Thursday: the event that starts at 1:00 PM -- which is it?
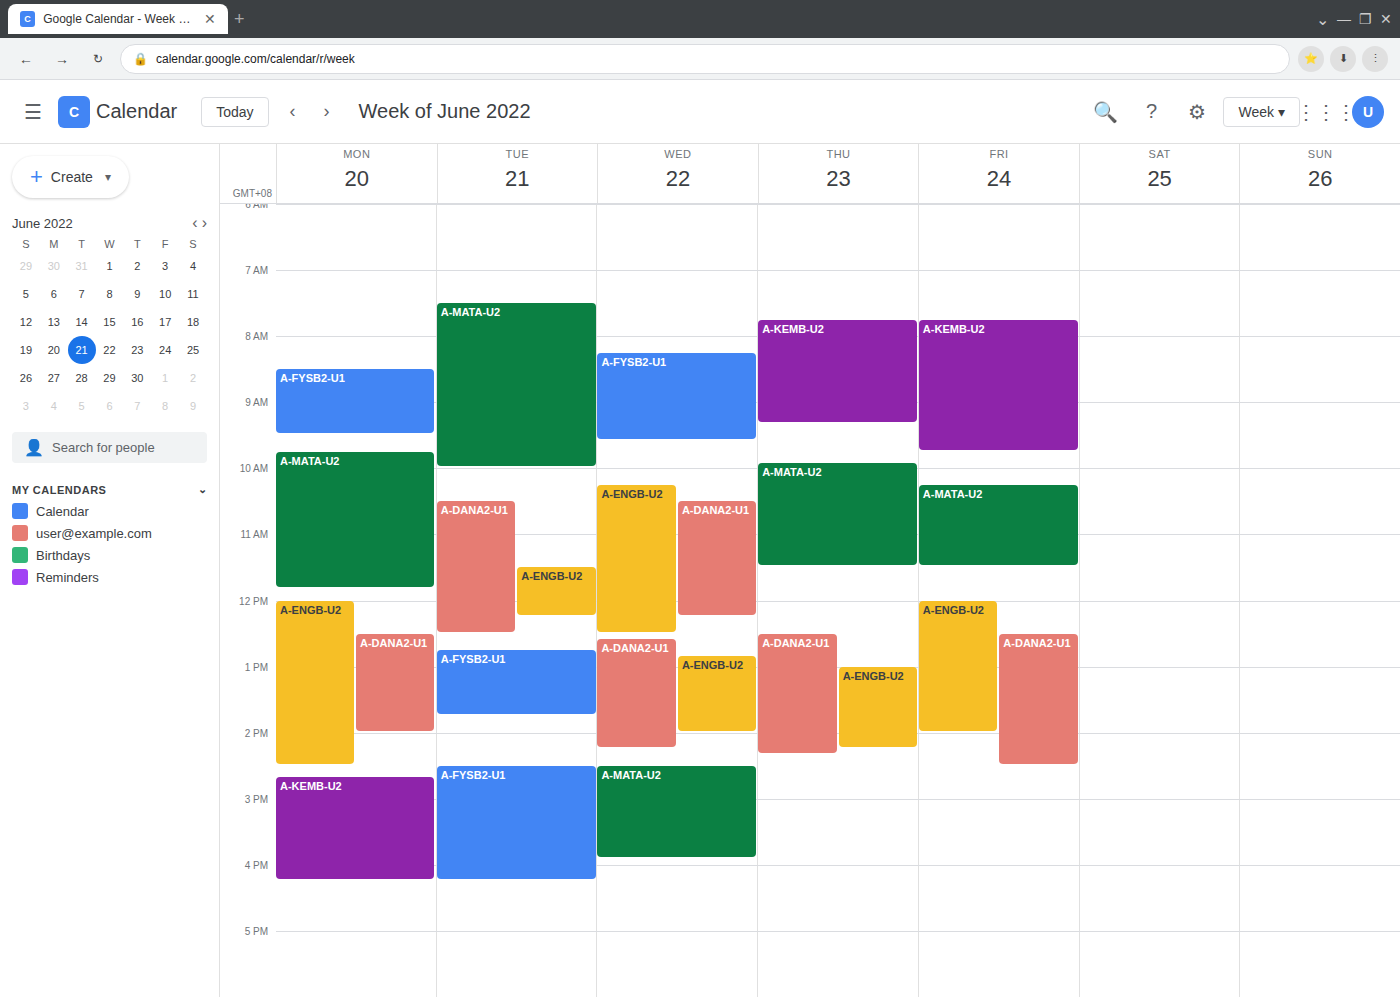
"A-ENGB-U2"